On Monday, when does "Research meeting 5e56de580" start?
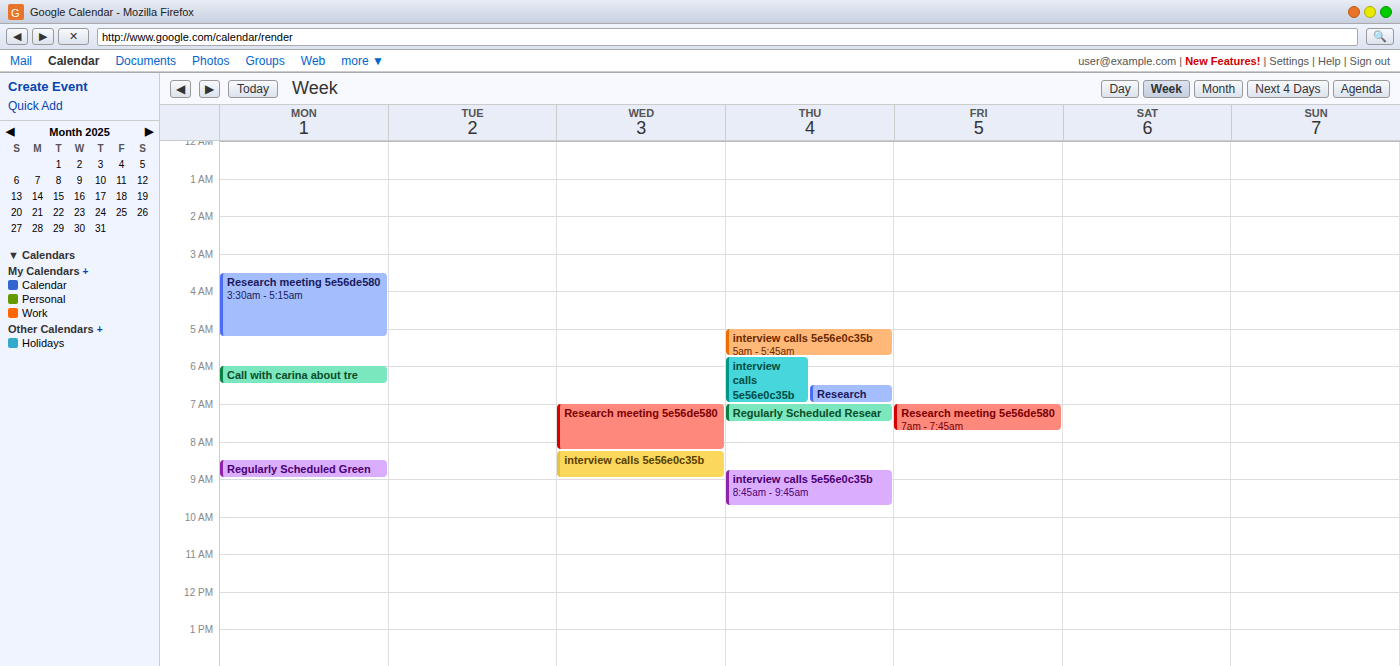
3:30 AM